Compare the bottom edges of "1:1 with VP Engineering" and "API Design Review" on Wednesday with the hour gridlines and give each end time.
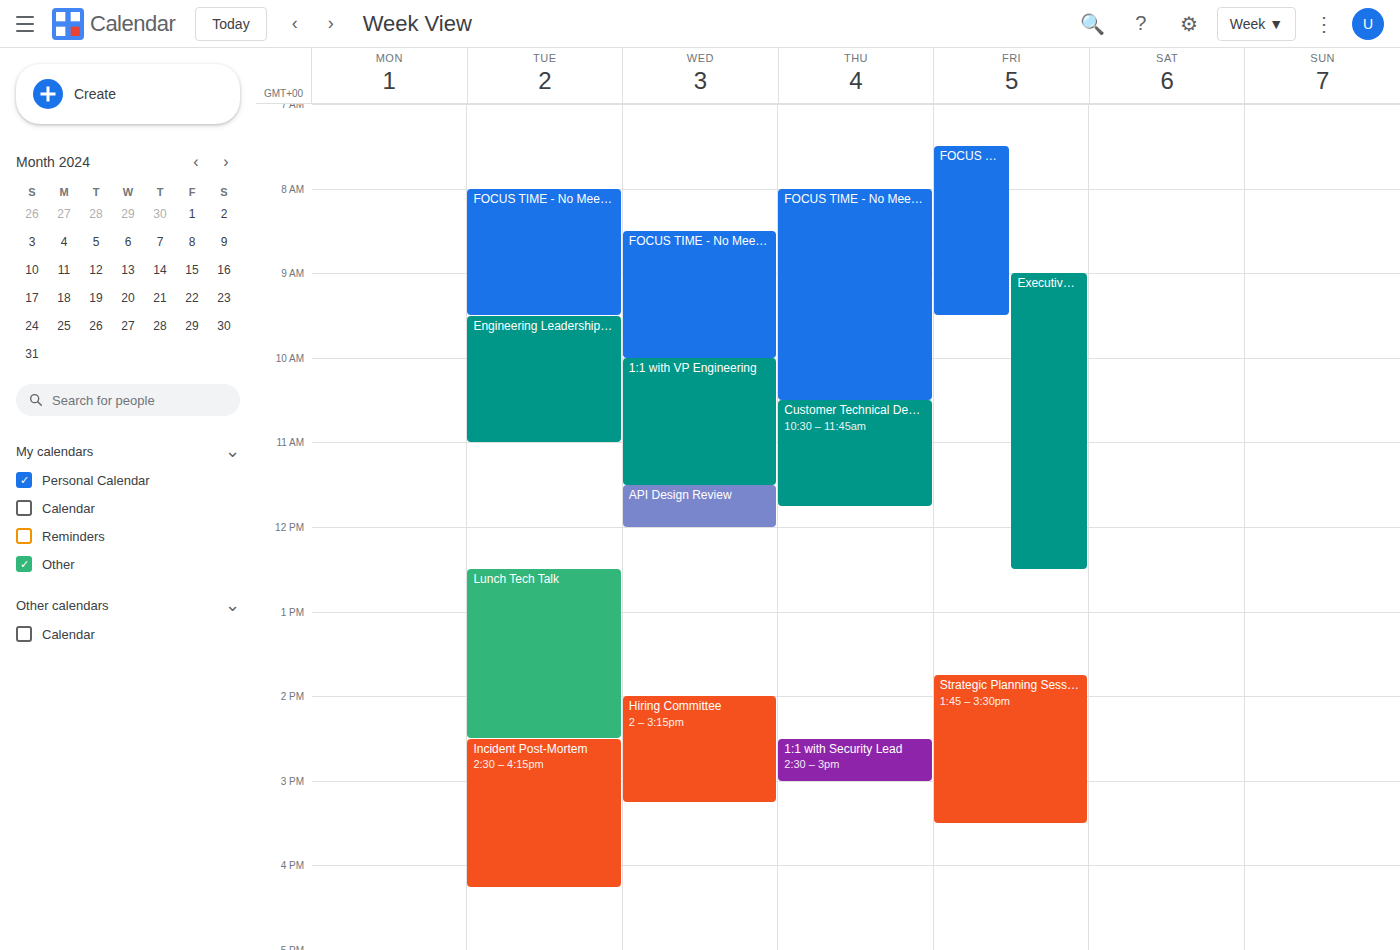
"1:1 with VP Engineering": 11:30 AM, halfway between the 11 AM and 12 PM lines. "API Design Review": 12:00 PM, exactly on the 12 PM line.